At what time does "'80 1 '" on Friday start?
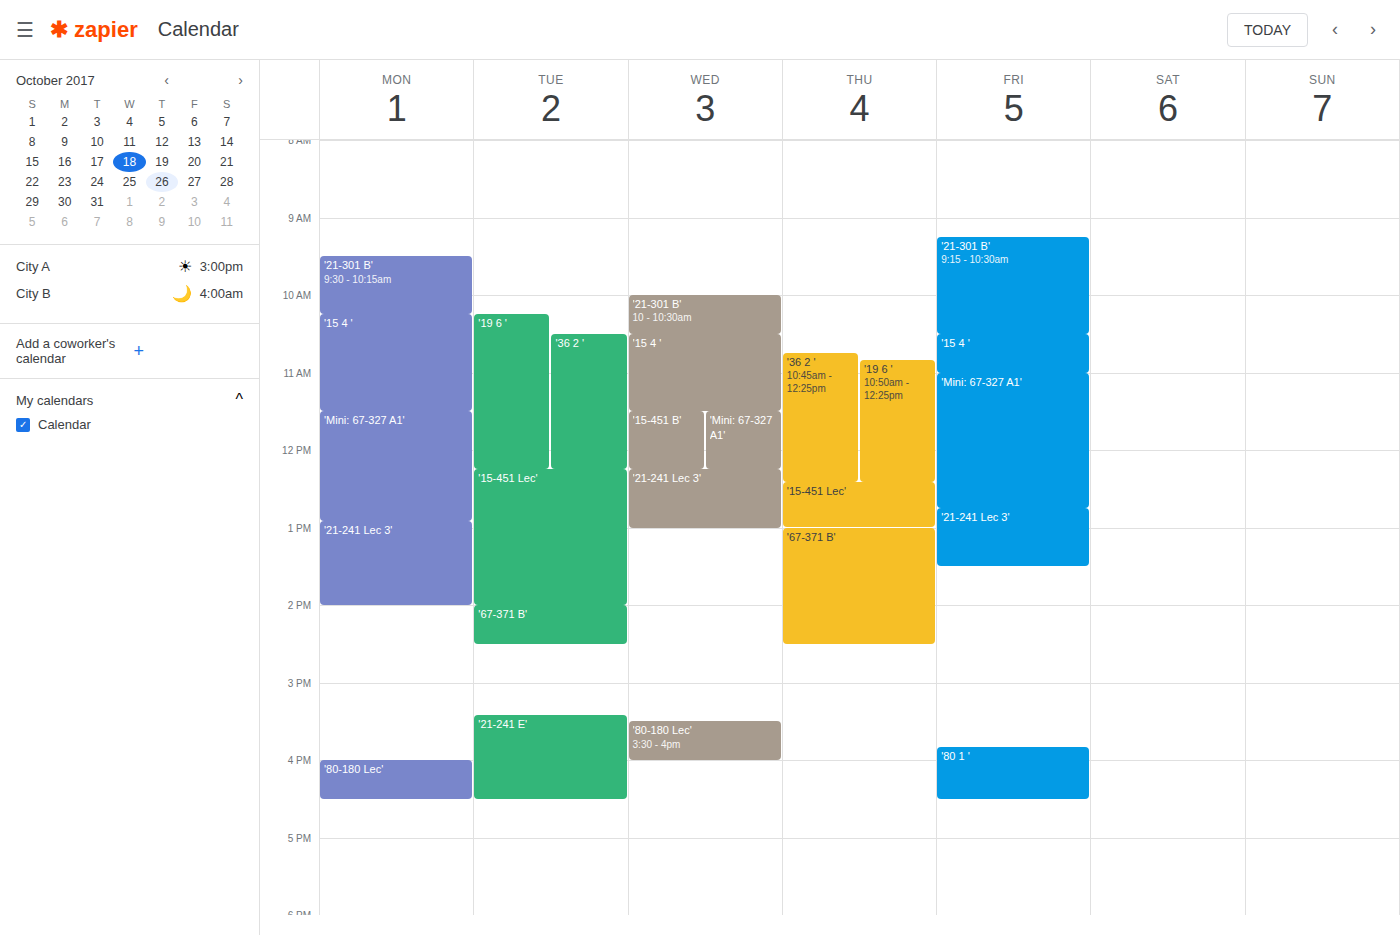
3:50 PM